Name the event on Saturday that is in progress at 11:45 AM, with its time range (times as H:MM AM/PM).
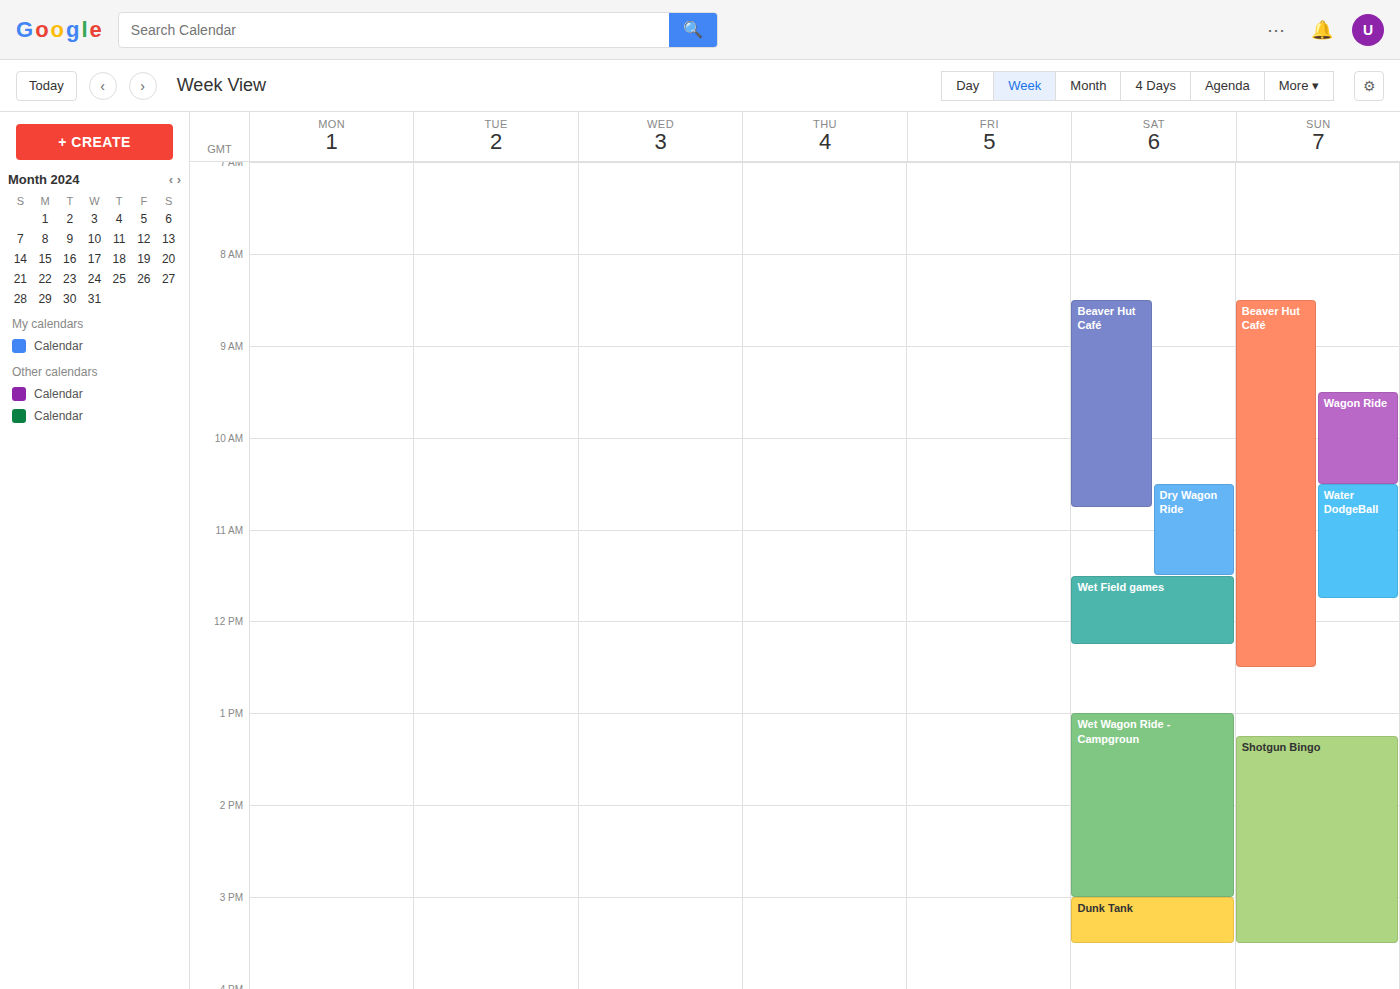
"Wet Field games", 11:30 AM to 12:15 PM